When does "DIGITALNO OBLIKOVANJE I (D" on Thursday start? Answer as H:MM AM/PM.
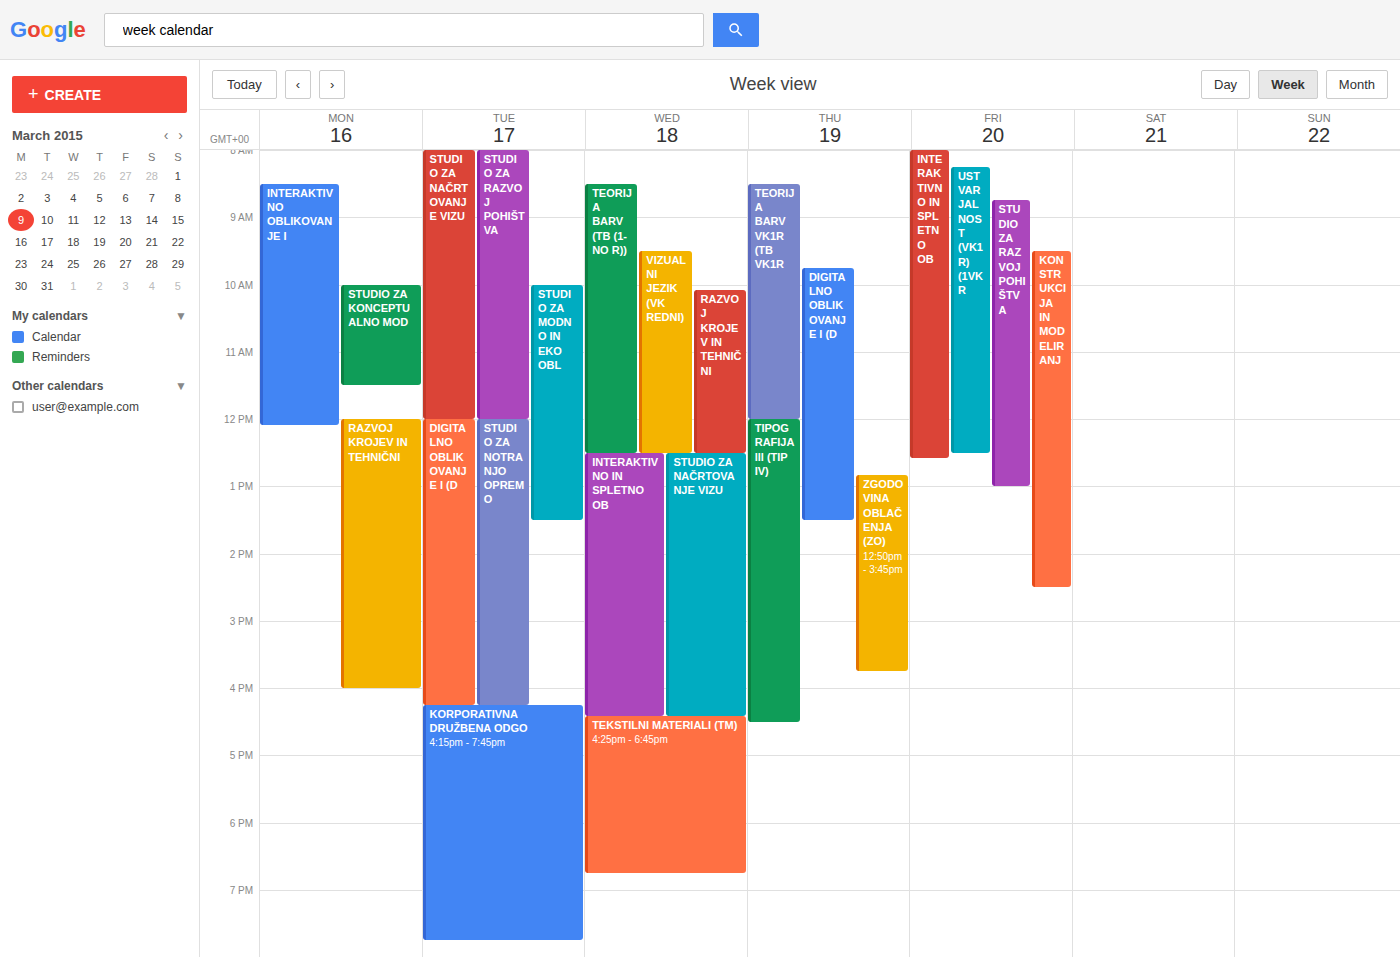
9:45 AM